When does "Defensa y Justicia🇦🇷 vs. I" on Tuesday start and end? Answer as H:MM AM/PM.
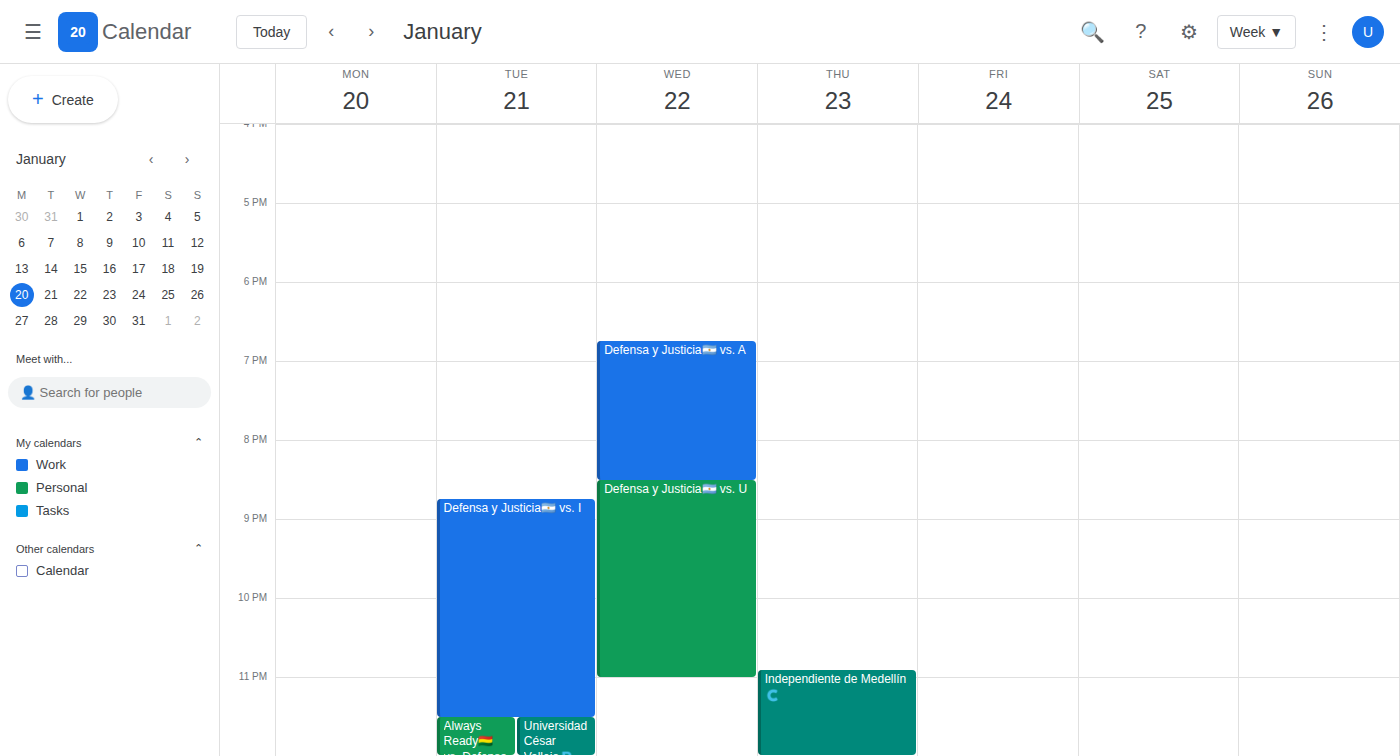
8:45 PM to 11:30 PM